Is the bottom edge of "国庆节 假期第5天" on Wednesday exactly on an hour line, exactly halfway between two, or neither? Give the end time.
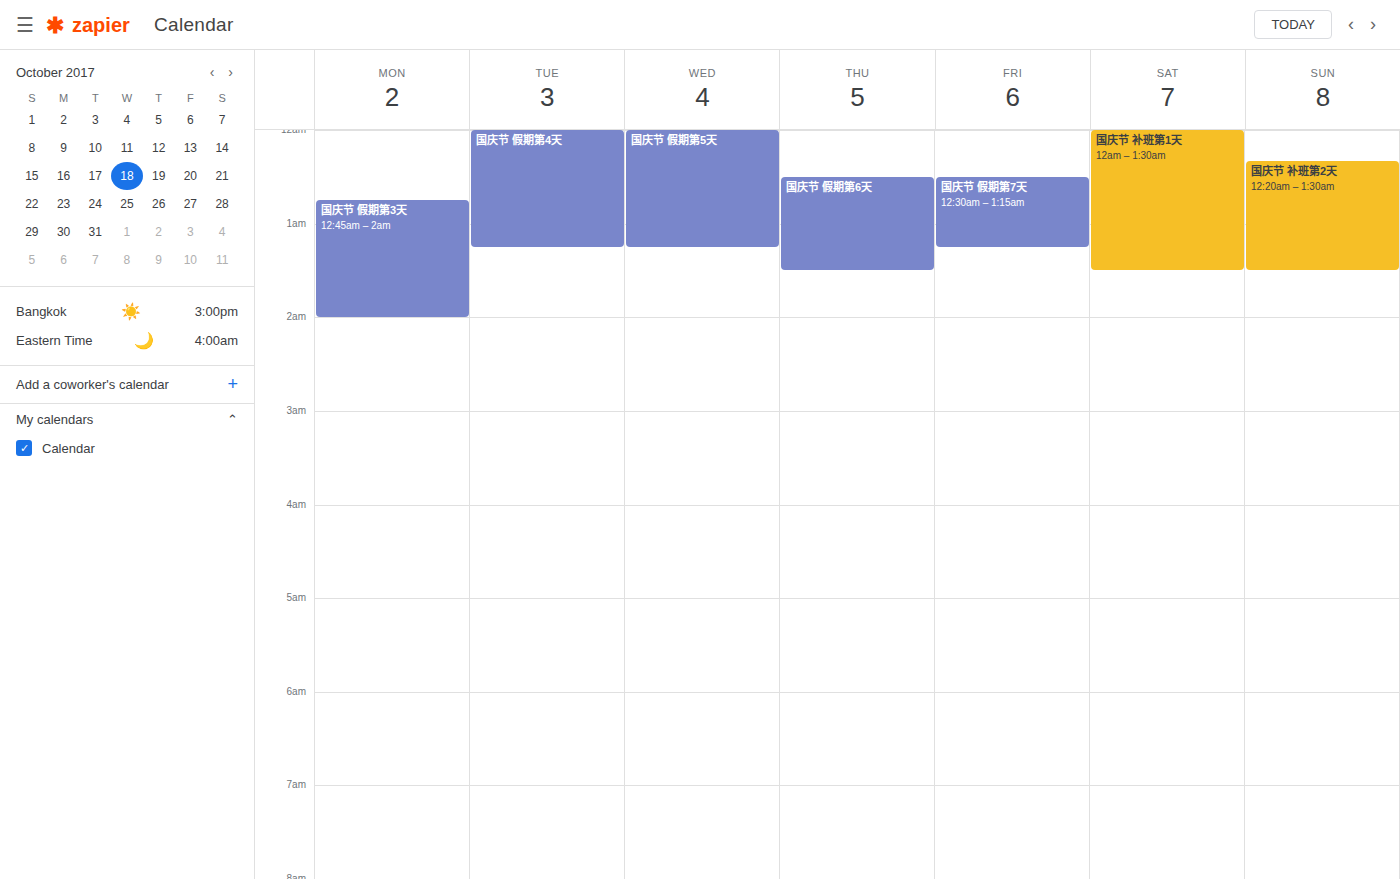
01:15 -- neither: a quarter of the way from the 01:00 line to the 02:00 line.